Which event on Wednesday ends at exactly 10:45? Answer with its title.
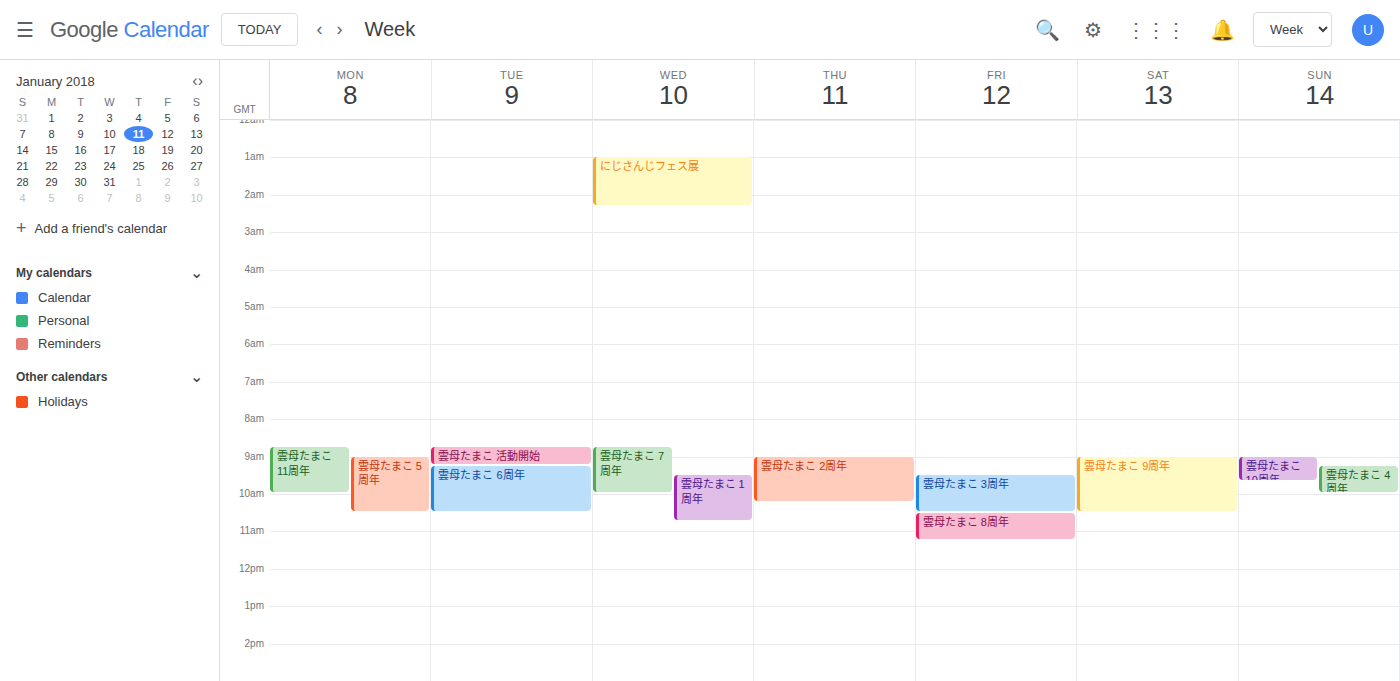
"雲母たまこ 1周年"